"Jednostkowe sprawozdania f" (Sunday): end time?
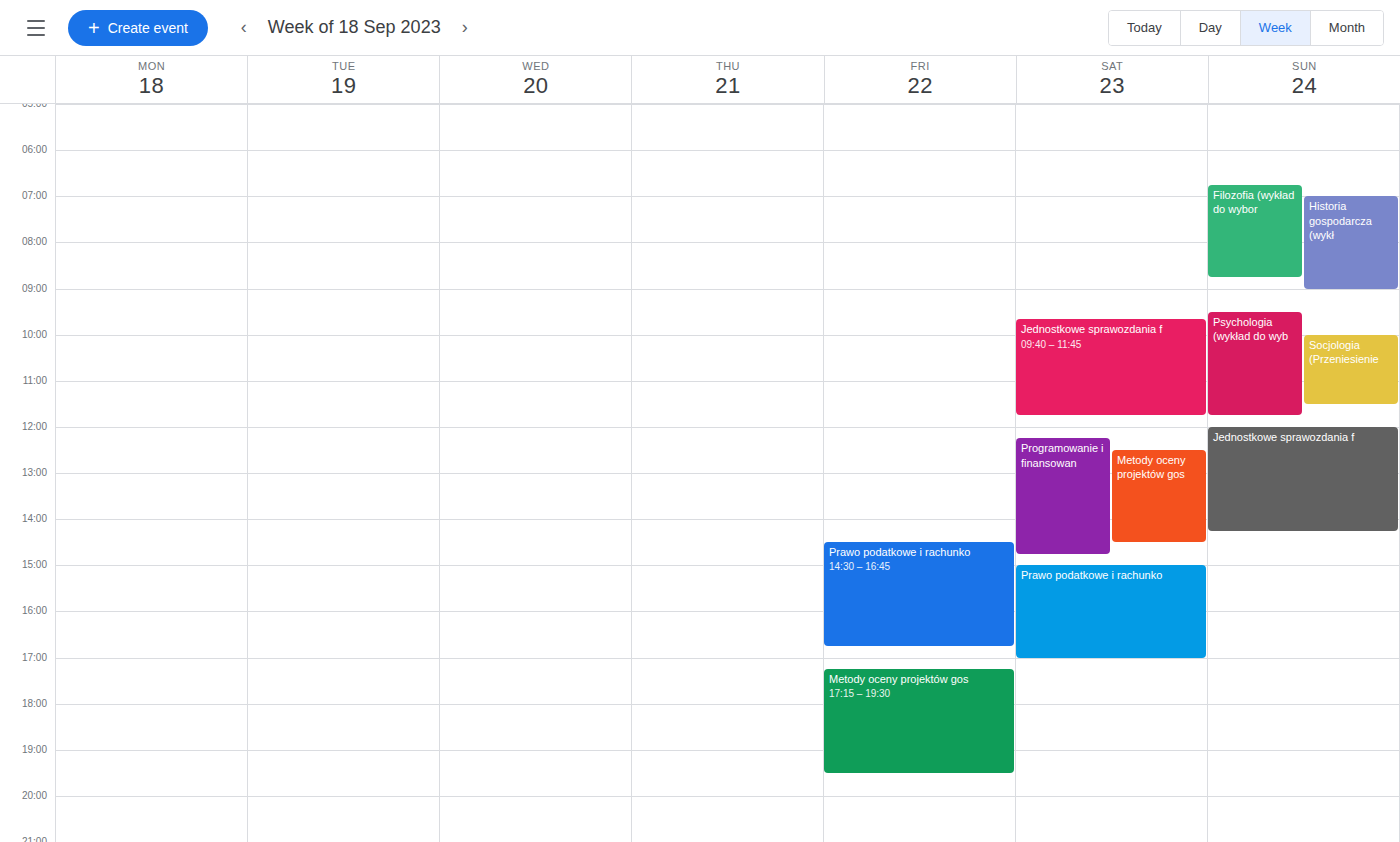
2:15 PM